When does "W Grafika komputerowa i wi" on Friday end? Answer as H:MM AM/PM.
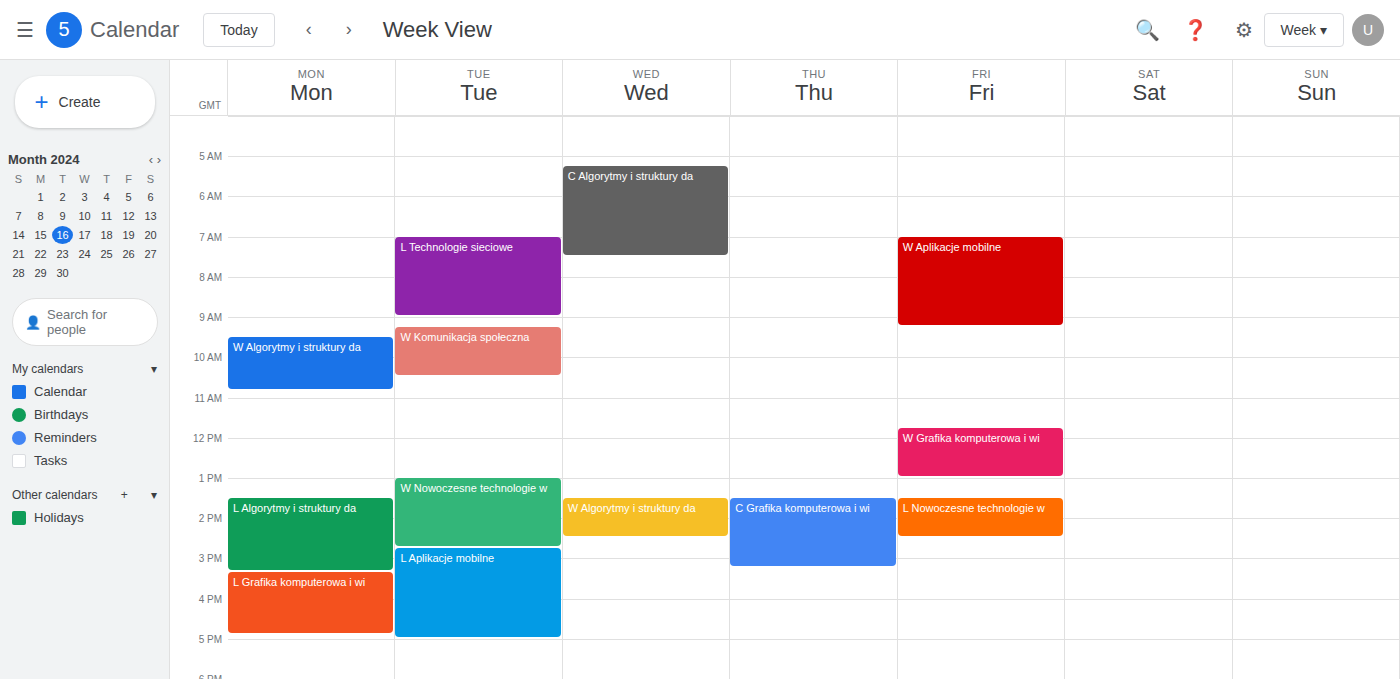
1:00 PM